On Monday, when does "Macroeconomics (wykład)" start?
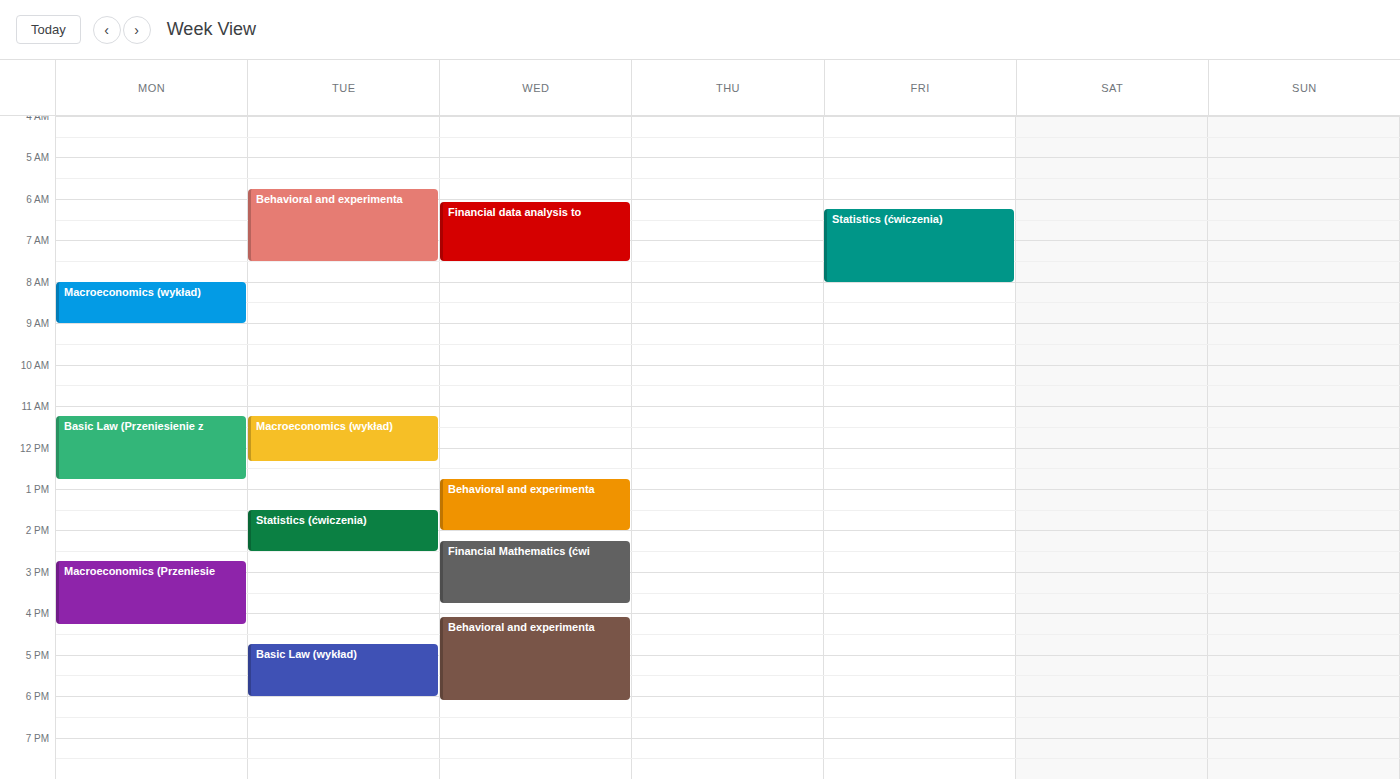
8:00 AM